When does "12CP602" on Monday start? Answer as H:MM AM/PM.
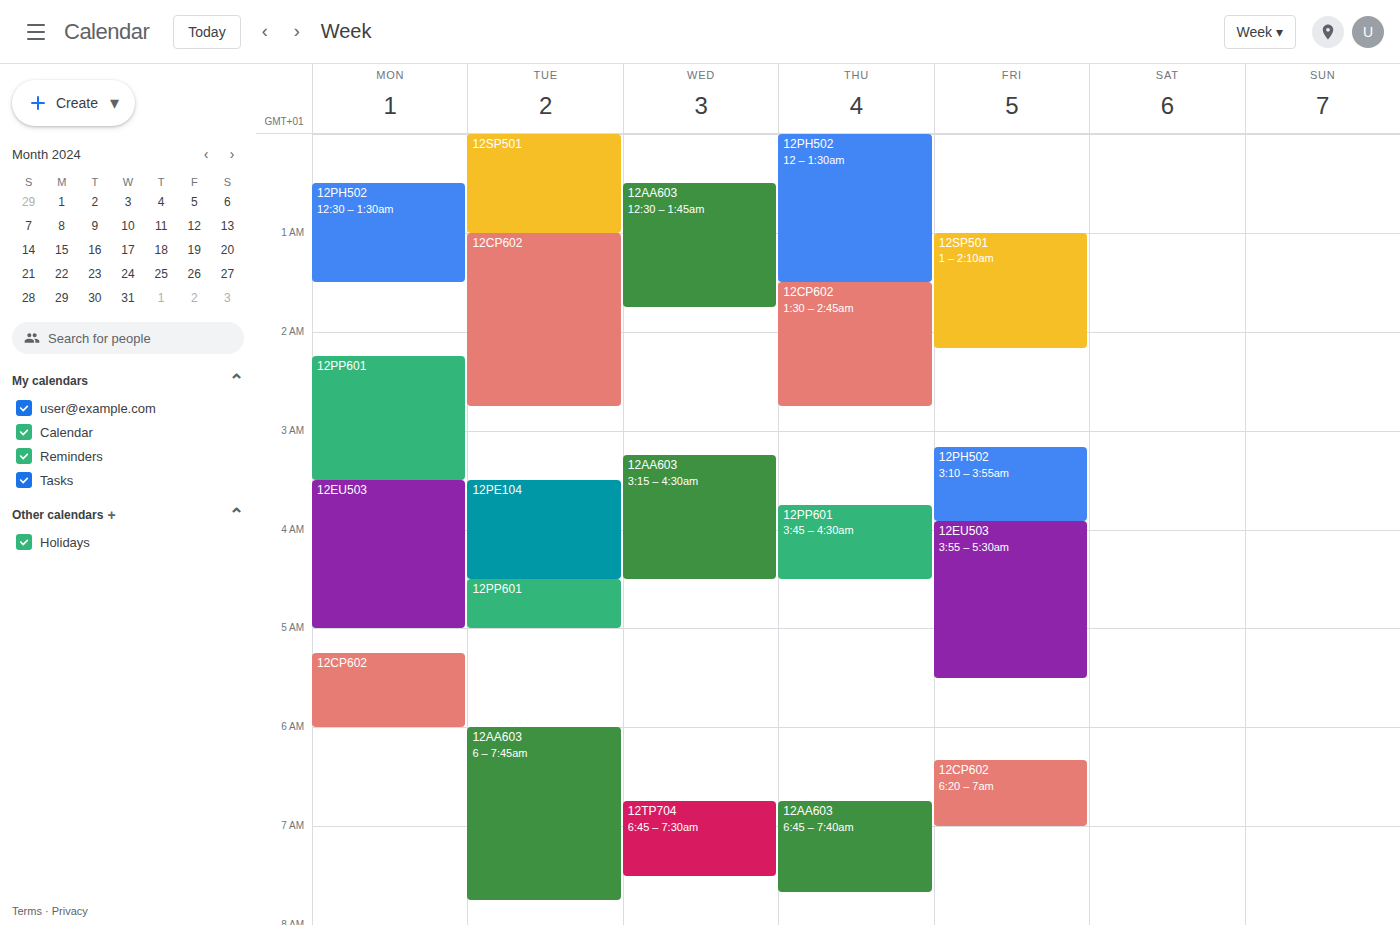
5:15 AM